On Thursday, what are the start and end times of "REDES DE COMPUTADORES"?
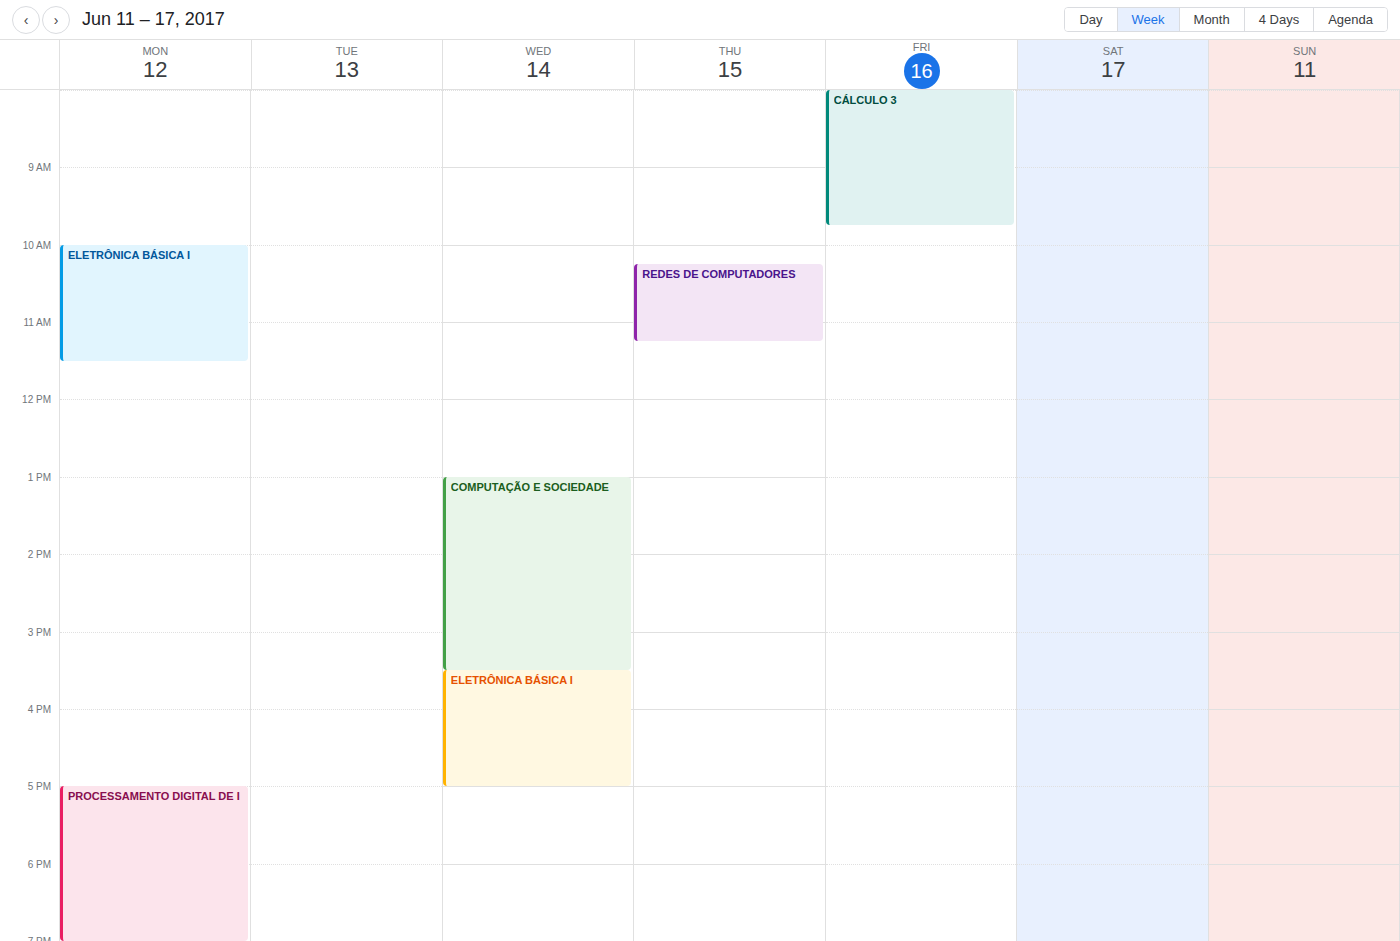
10:15 AM to 11:15 AM